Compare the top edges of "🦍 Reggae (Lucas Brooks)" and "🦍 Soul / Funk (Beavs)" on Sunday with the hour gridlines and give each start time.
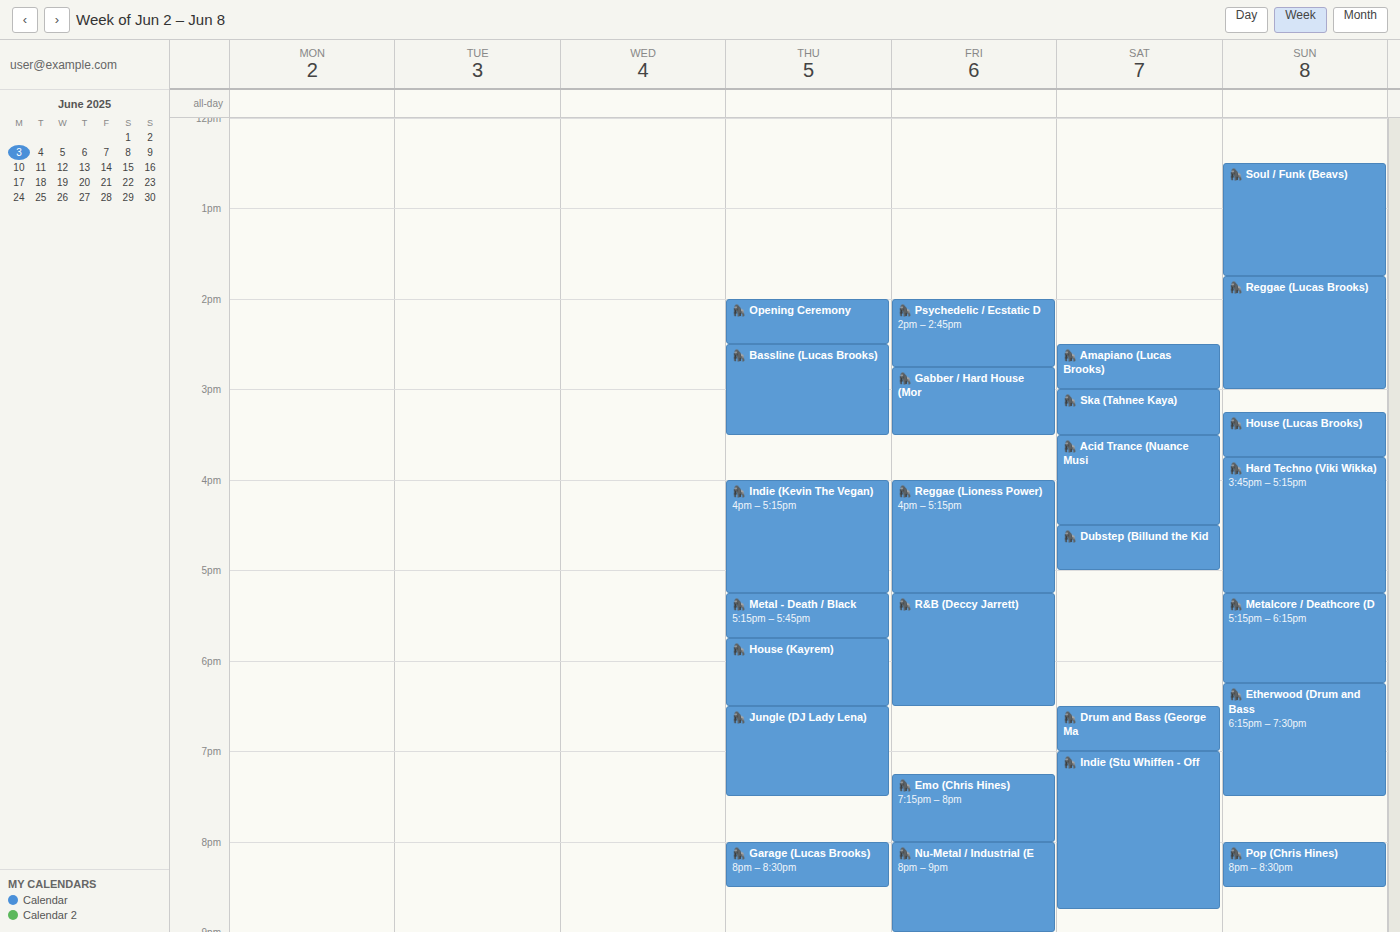
"🦍 Reggae (Lucas Brooks)": 1:45 PM, neither: three quarters of the way from the 1 PM line to the 2 PM line. "🦍 Soul / Funk (Beavs)": 12:30 PM, halfway between the 12 PM and 1 PM lines.